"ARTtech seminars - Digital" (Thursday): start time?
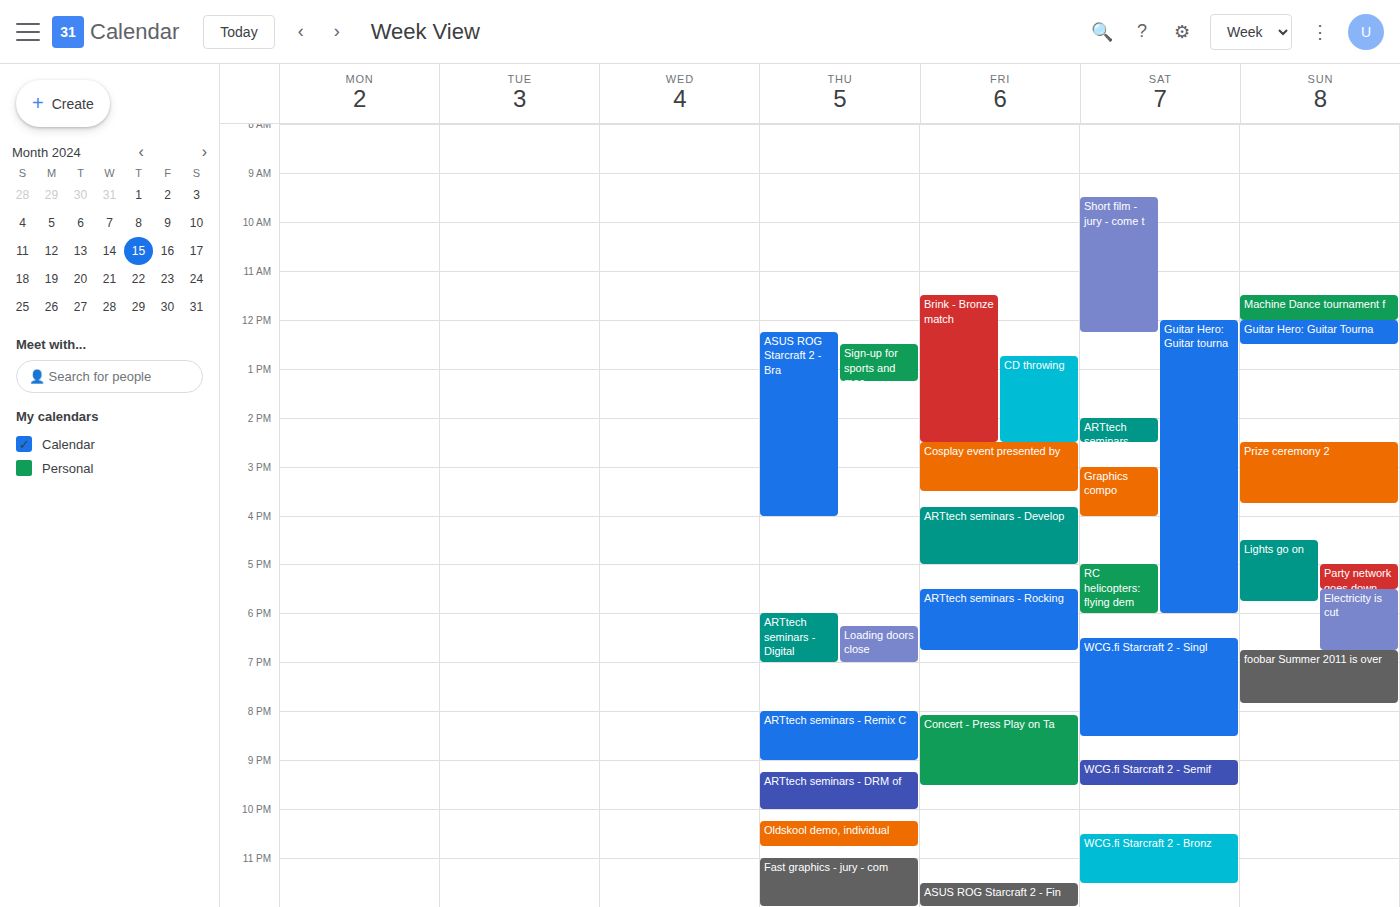
18:00